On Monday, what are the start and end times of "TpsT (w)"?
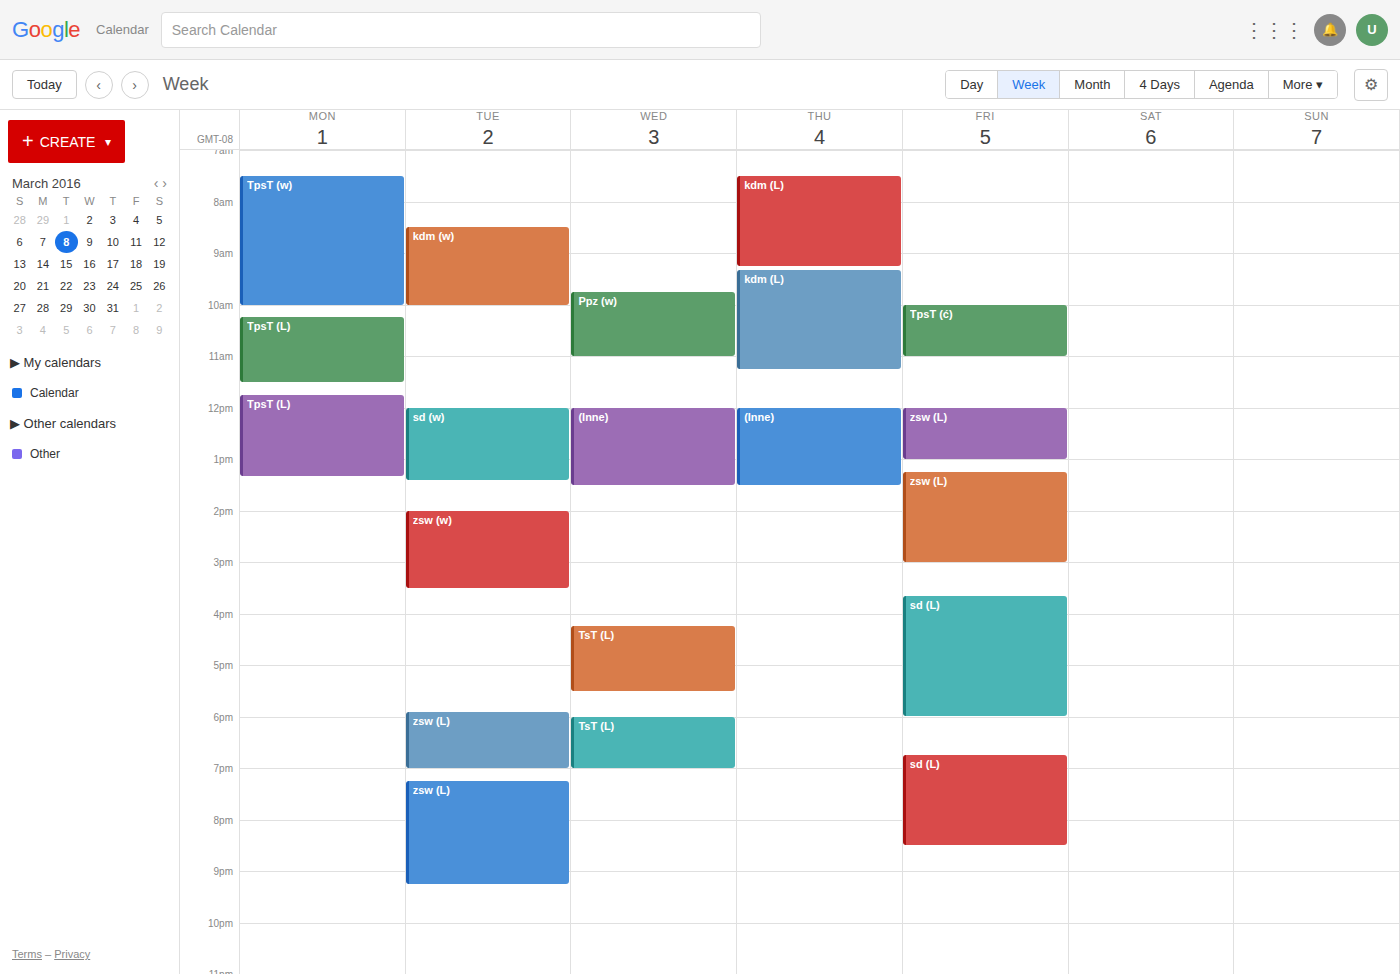
7:30 AM to 10:00 AM